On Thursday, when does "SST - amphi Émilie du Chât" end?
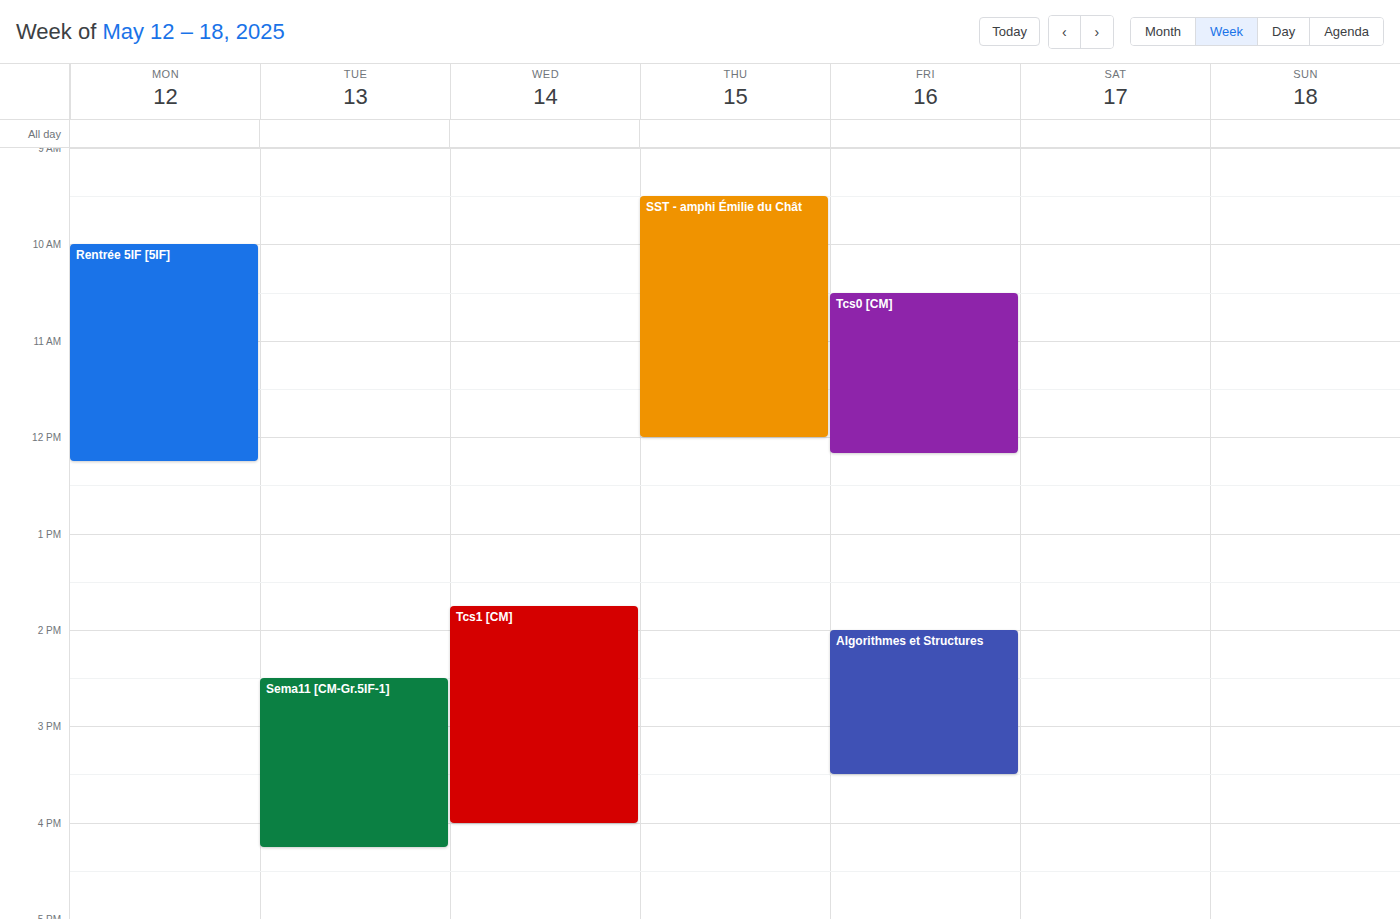
12:00